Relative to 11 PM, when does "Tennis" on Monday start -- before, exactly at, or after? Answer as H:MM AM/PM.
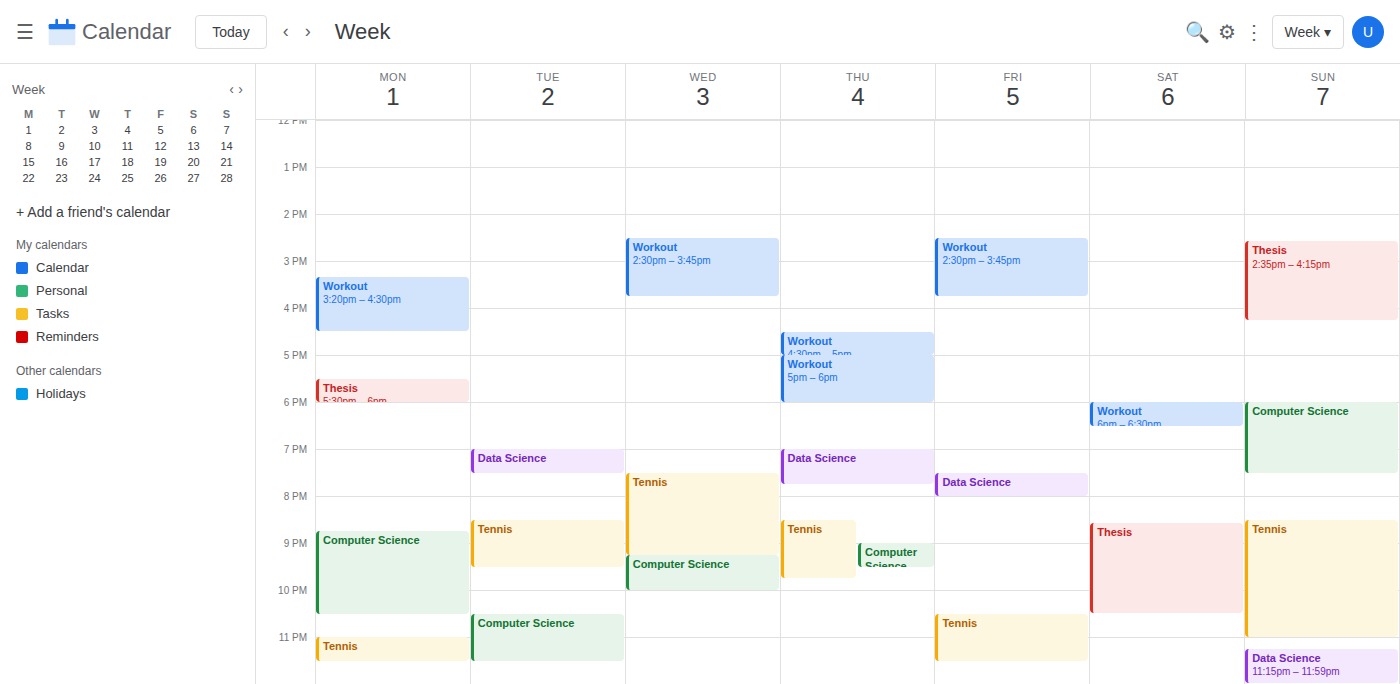
11:00 PM -- exactly at 11 PM, on the 11 PM line.